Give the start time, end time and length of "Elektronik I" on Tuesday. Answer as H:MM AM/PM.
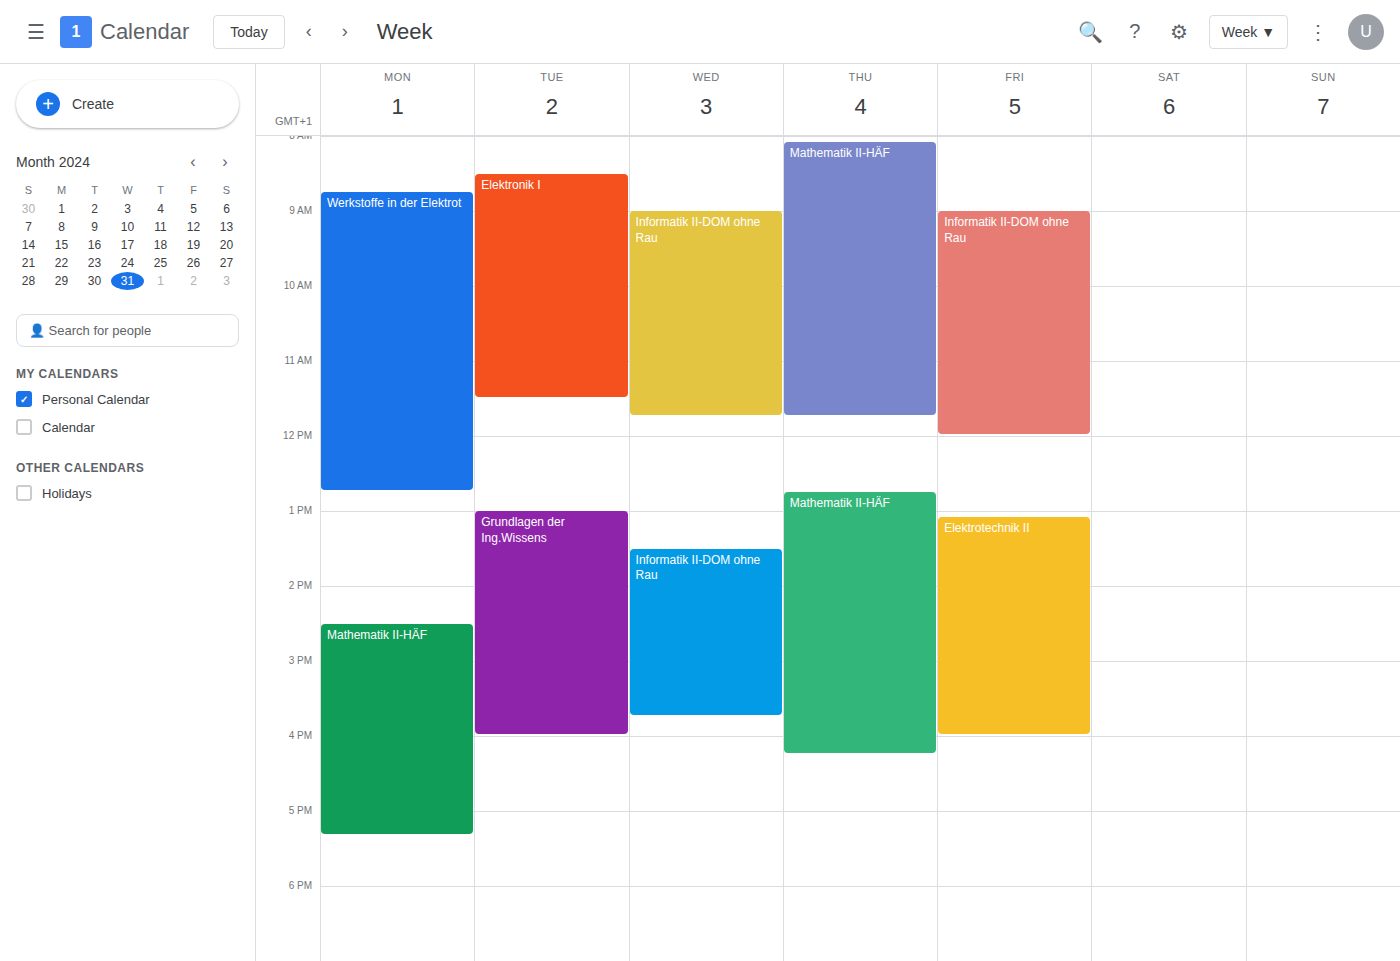
8:30 AM to 11:30 AM, 3 hours